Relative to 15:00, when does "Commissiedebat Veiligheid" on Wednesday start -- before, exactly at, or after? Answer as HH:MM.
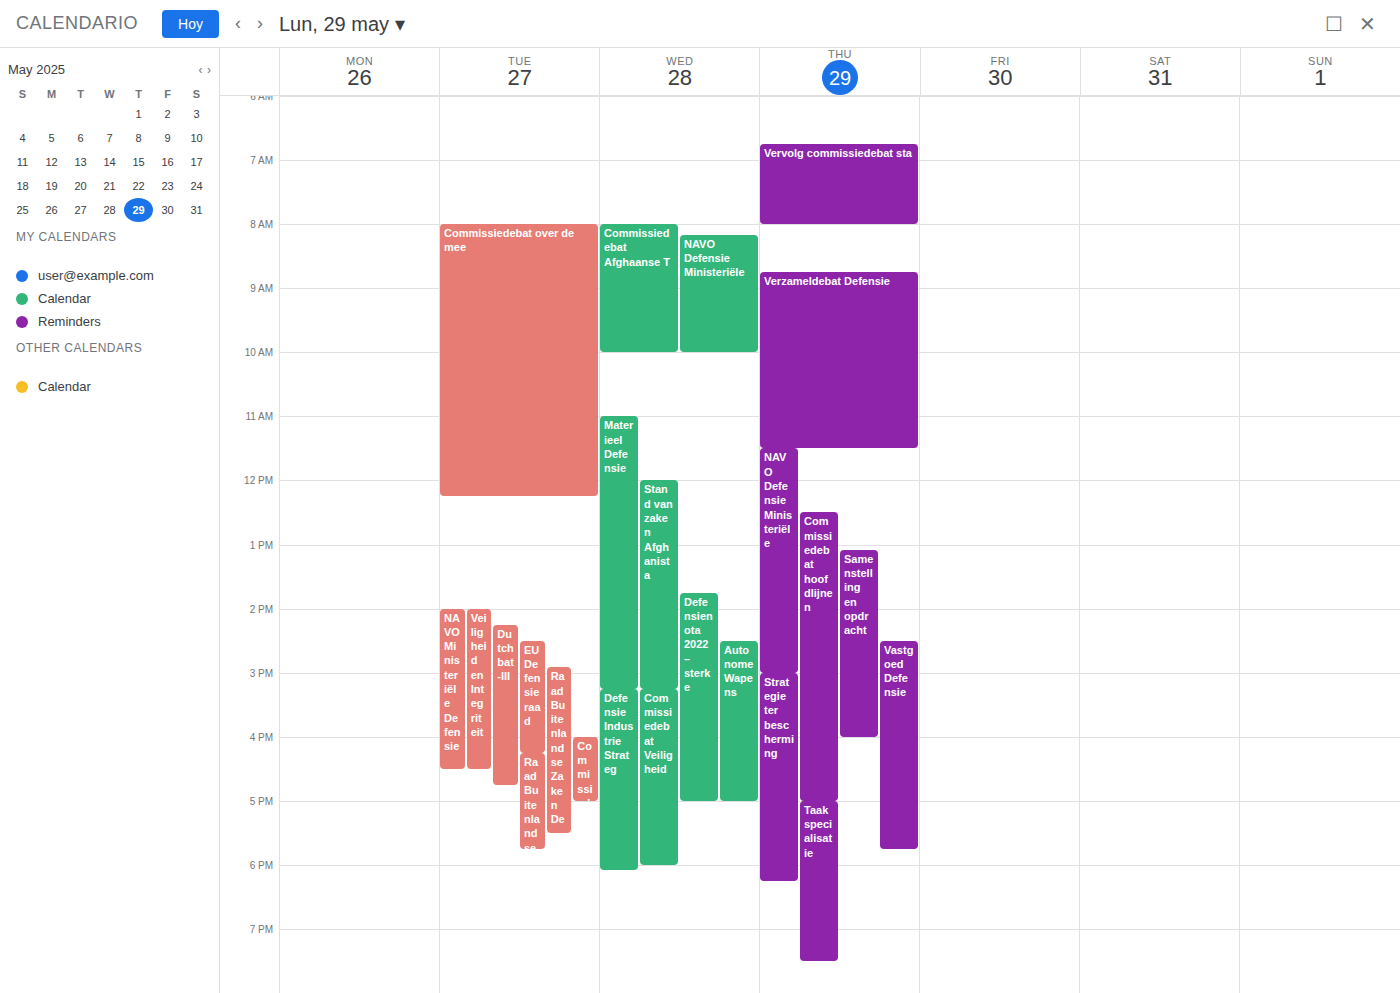
15:15 -- after 15:00, 15 minutes below the 15:00 line.